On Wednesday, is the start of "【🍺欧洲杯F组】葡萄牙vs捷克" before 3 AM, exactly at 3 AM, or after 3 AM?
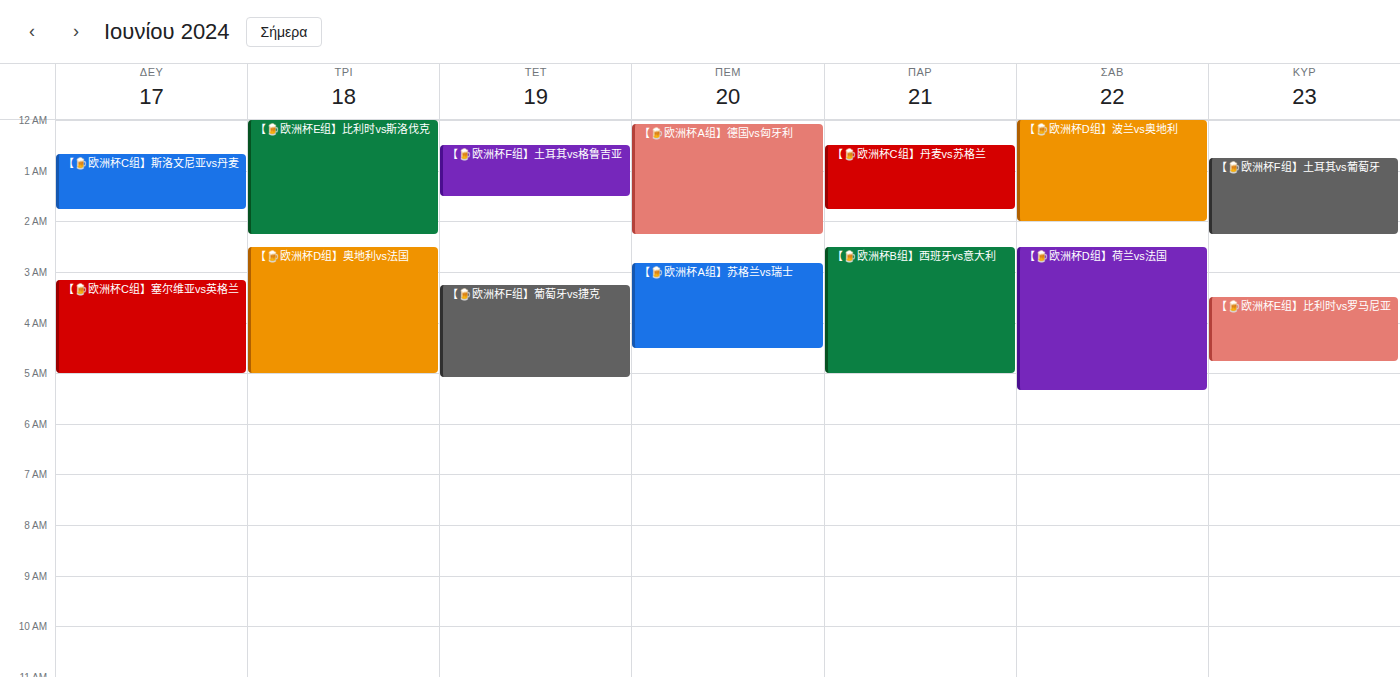
3:15 AM -- after 3 AM, 15 minutes below the 3 AM line.